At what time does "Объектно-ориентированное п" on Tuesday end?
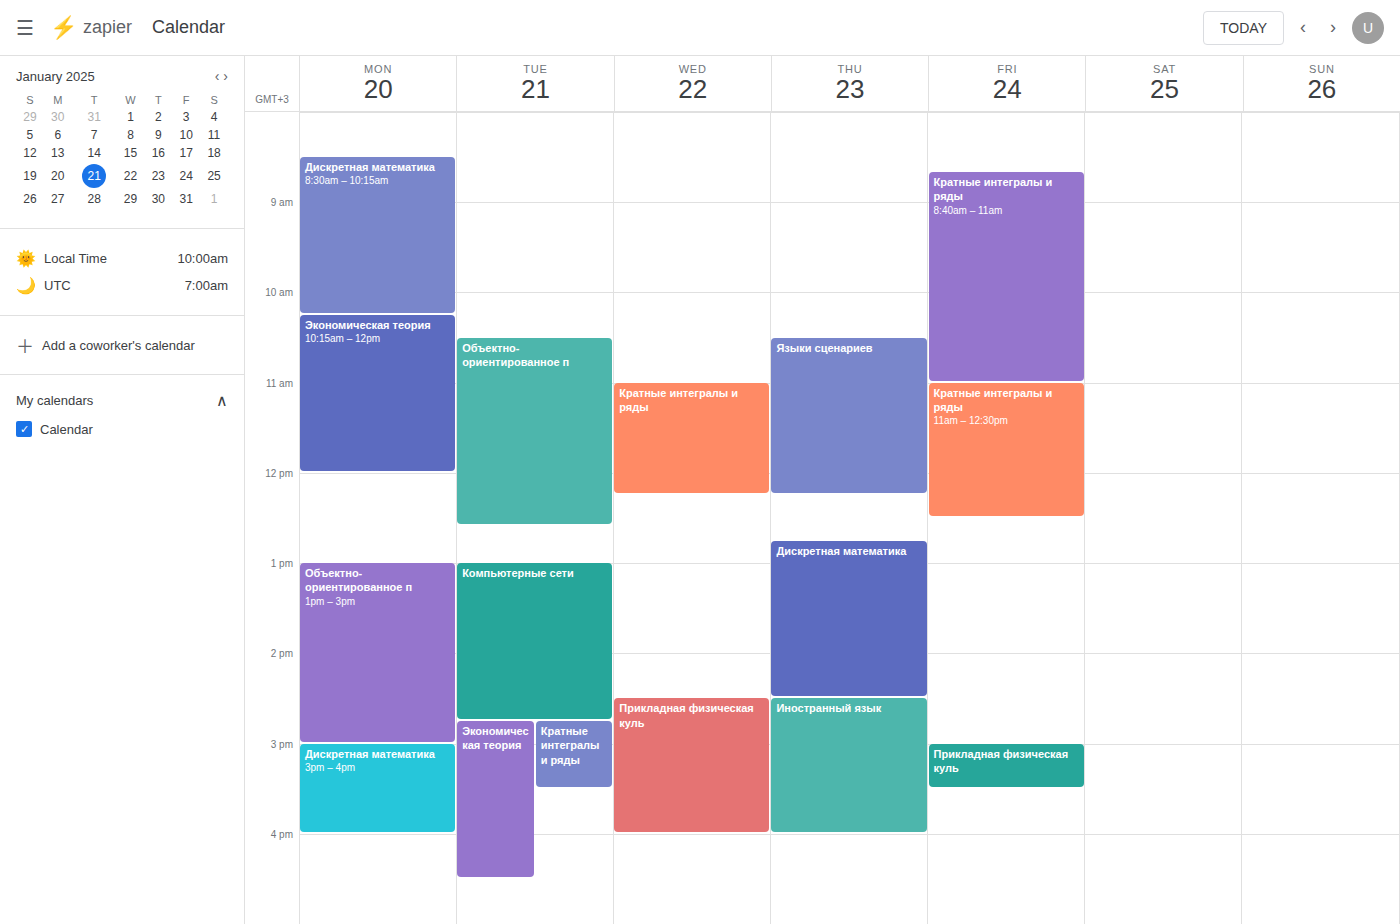
12:35 PM